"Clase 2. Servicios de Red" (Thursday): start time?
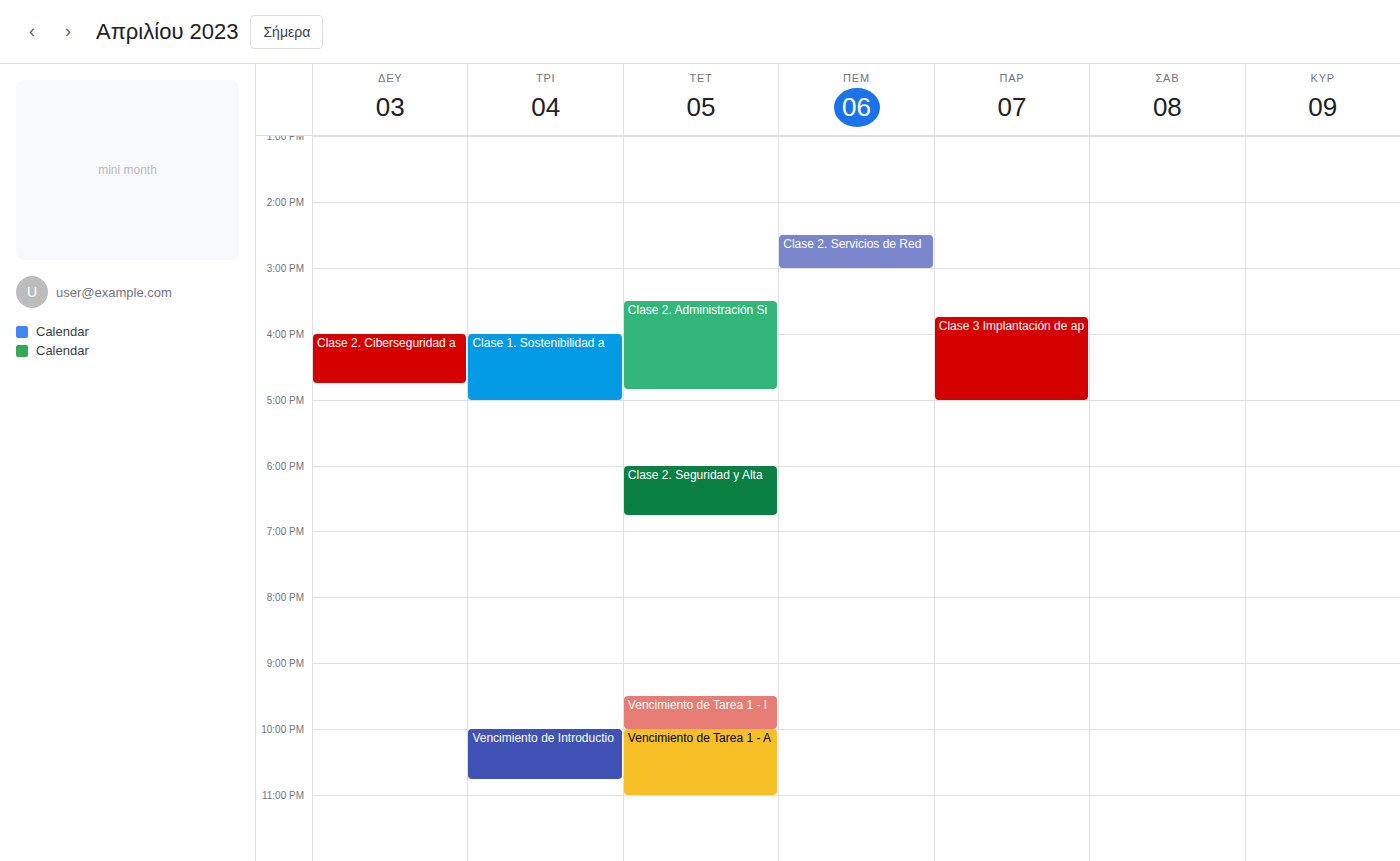
2:30 PM